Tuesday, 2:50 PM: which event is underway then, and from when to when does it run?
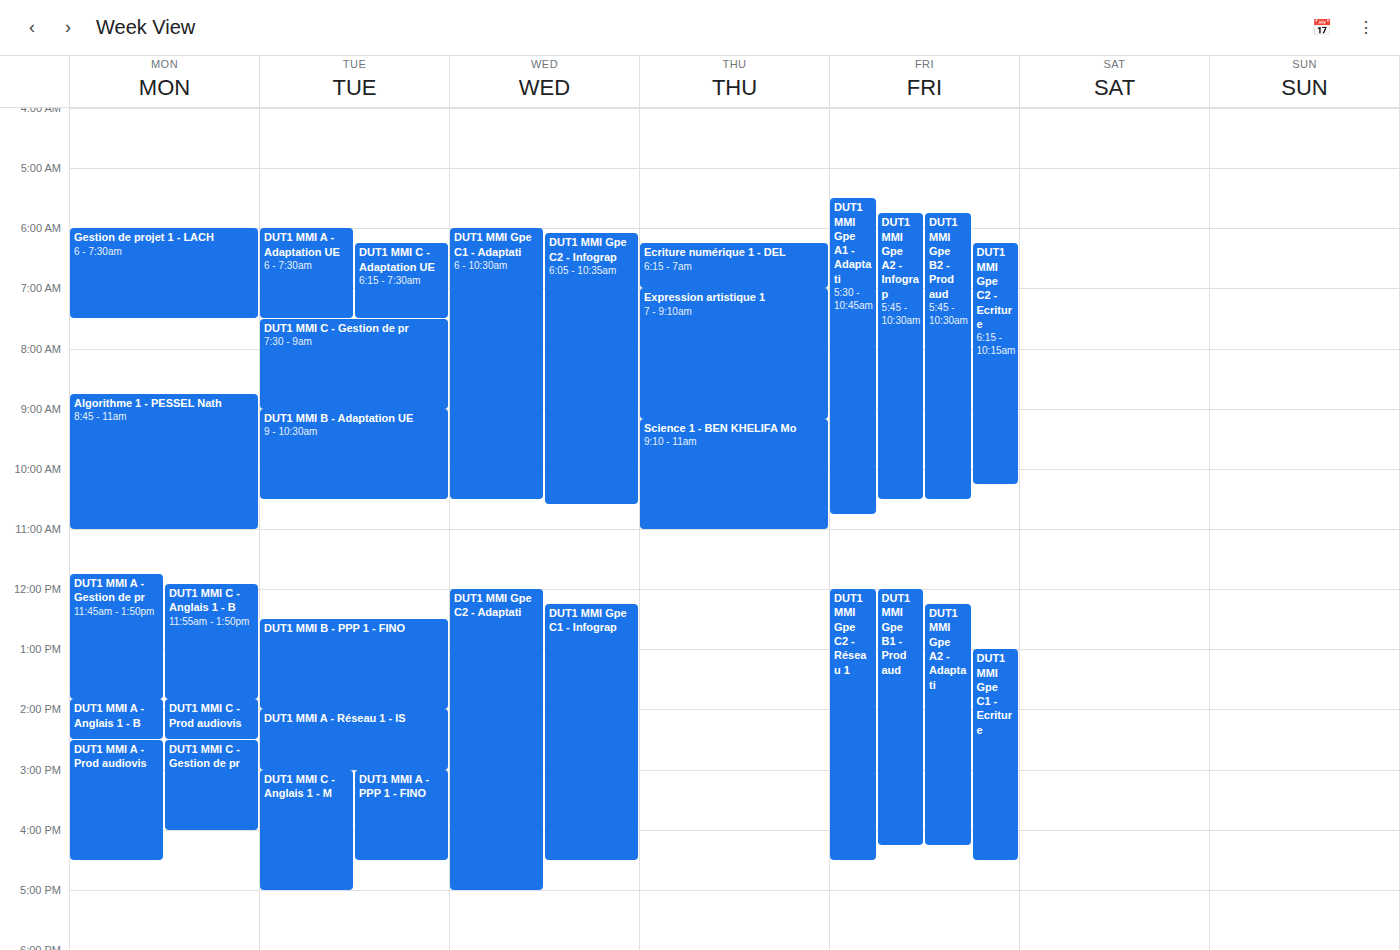
"DUT1 MMI A - Réseau 1 - IS", 2:00 PM to 3:00 PM